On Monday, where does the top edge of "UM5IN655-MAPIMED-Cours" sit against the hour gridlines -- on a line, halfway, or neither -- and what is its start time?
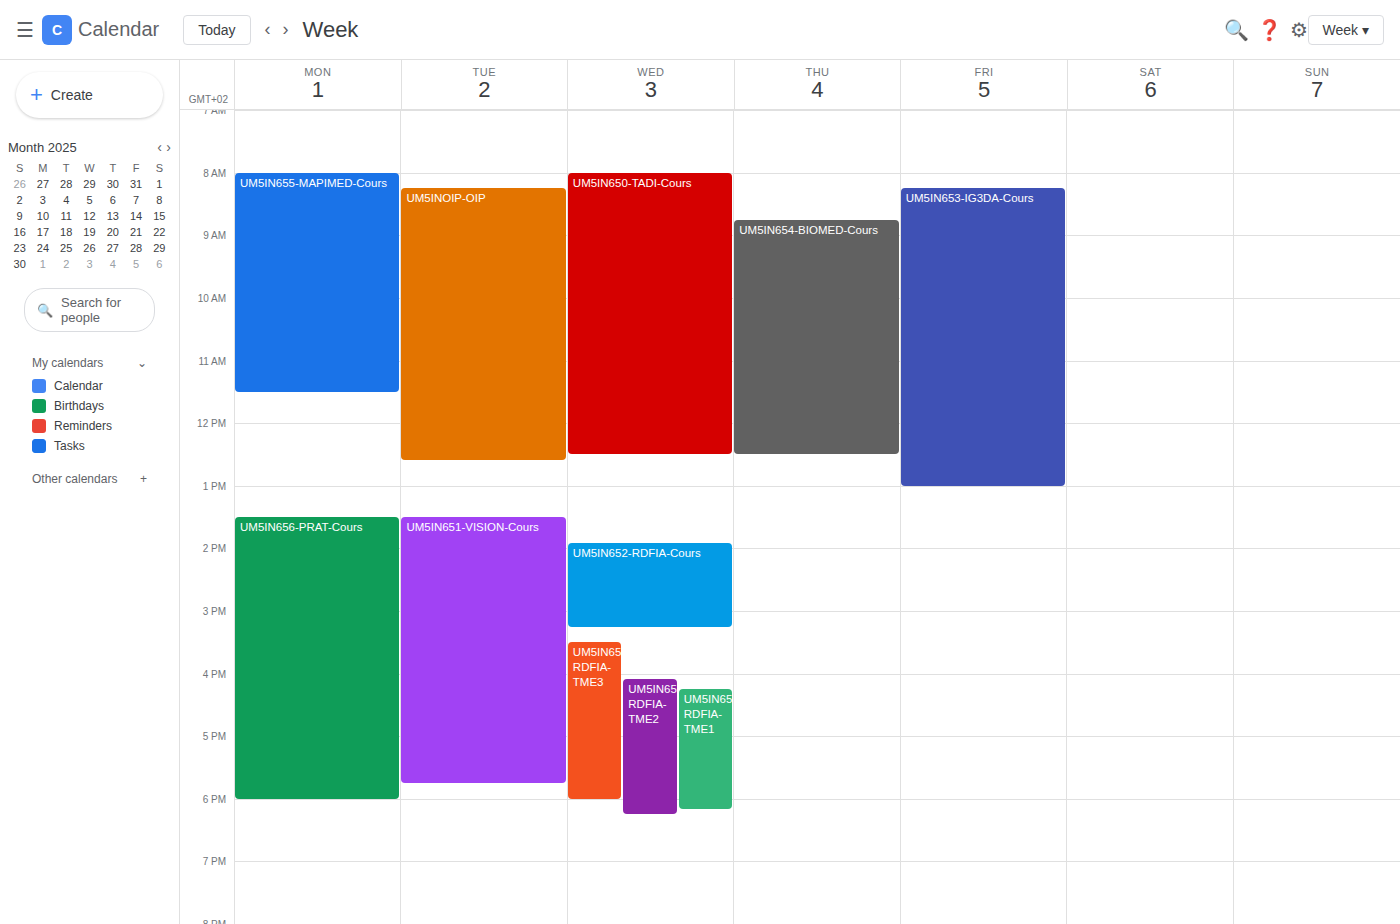
8:00 AM -- exactly on the 8 AM line.